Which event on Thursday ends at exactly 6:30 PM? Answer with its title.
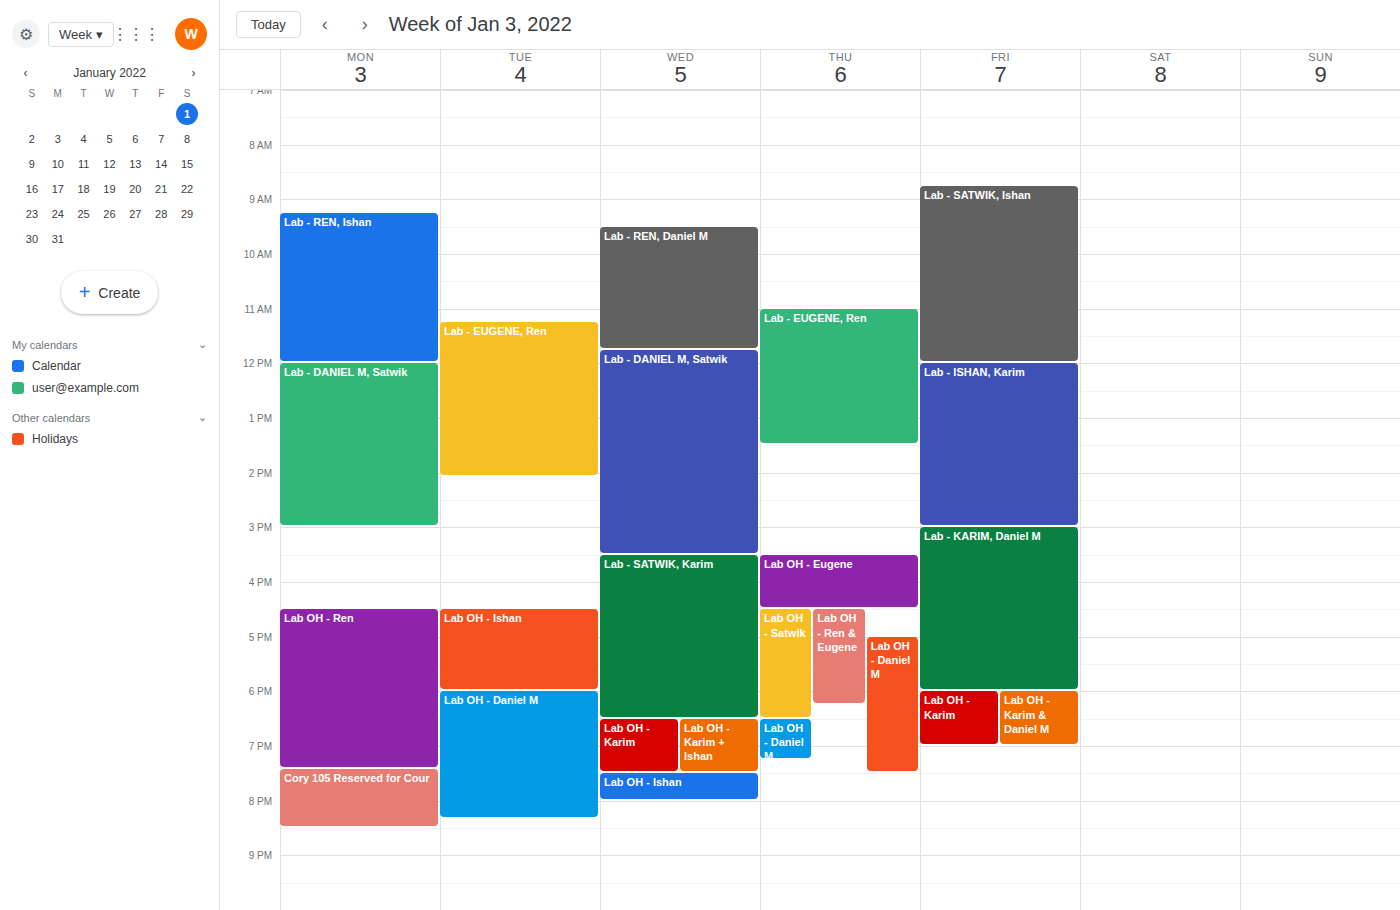
"Lab OH - Satwik"